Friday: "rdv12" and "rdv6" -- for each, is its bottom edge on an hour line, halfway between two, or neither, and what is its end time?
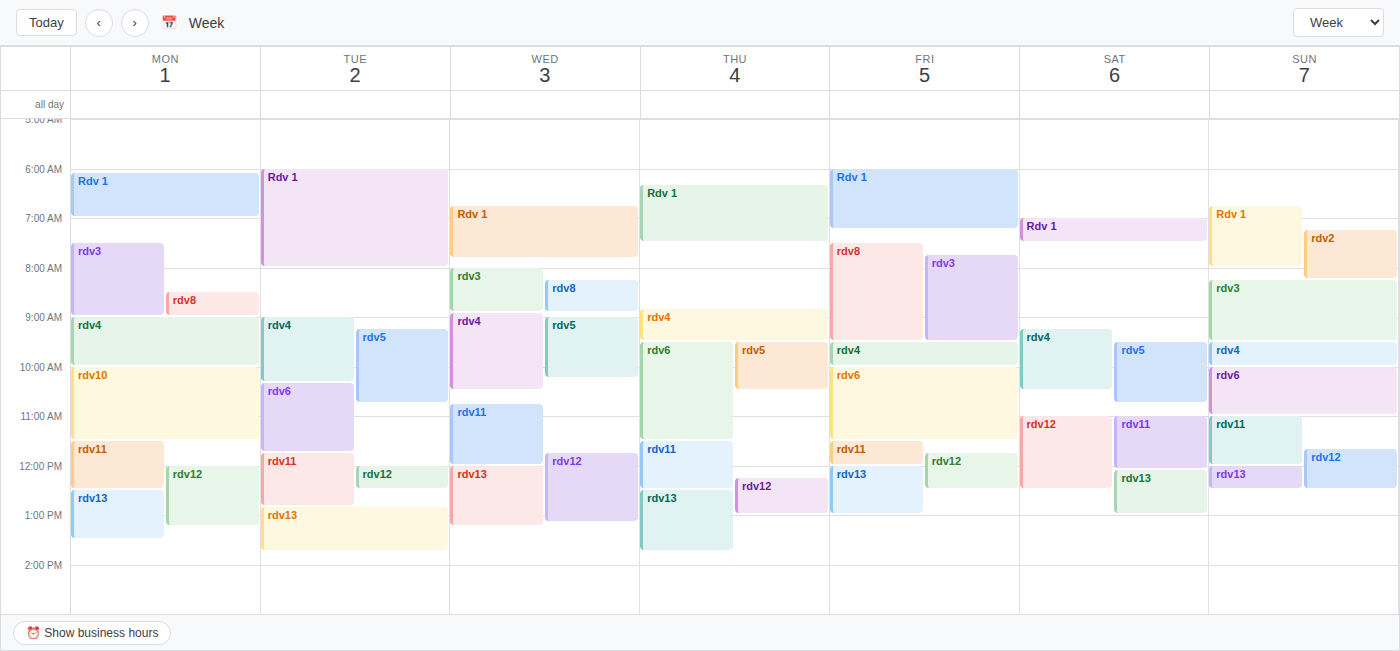
"rdv12": 12:30 PM, halfway between the 12 PM and 1 PM lines. "rdv6": 11:30 AM, halfway between the 11 AM and 12 PM lines.